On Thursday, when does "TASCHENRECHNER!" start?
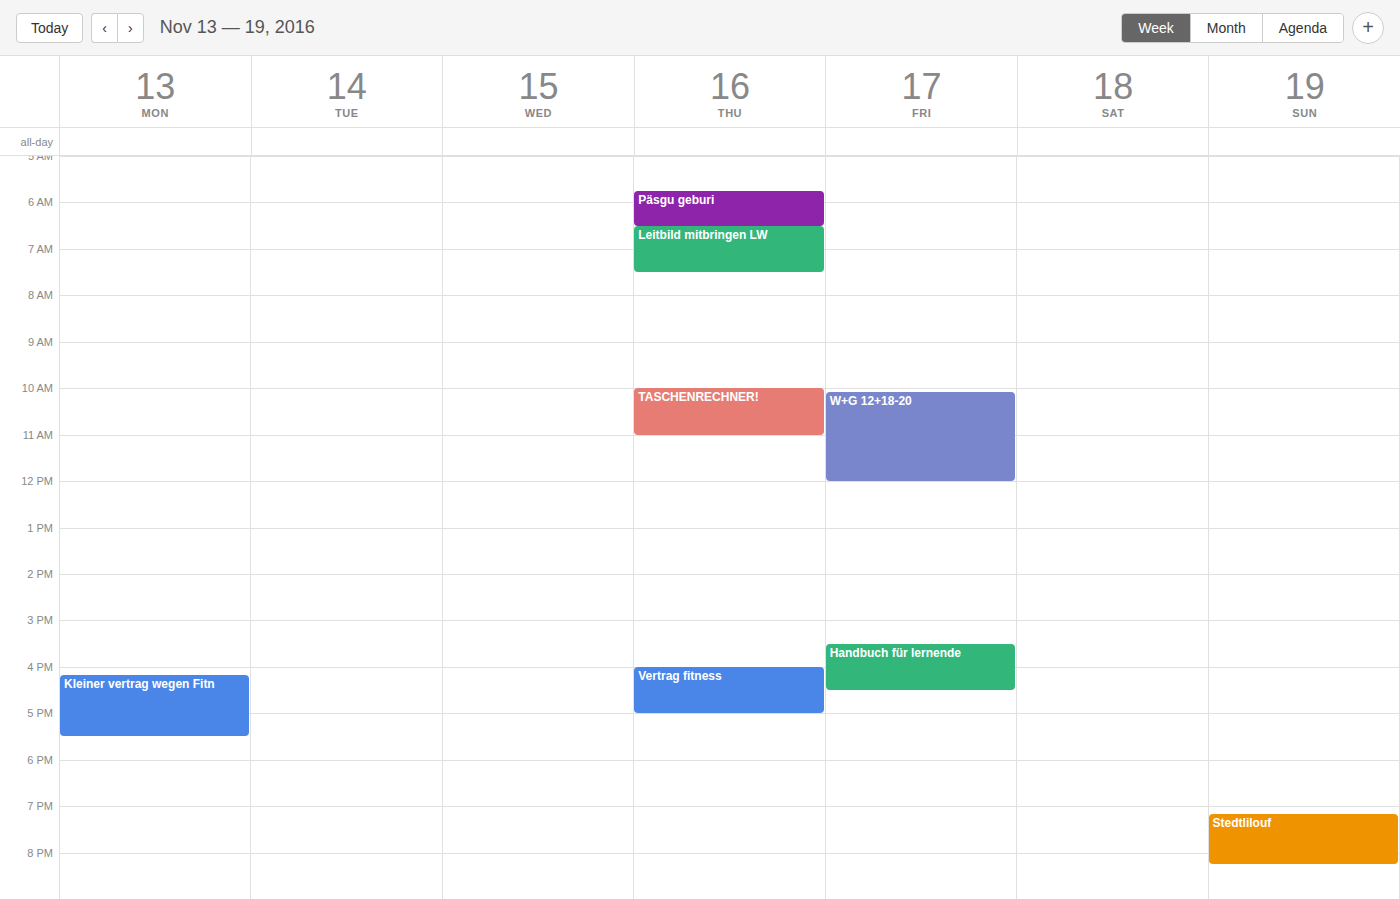
10:00 AM